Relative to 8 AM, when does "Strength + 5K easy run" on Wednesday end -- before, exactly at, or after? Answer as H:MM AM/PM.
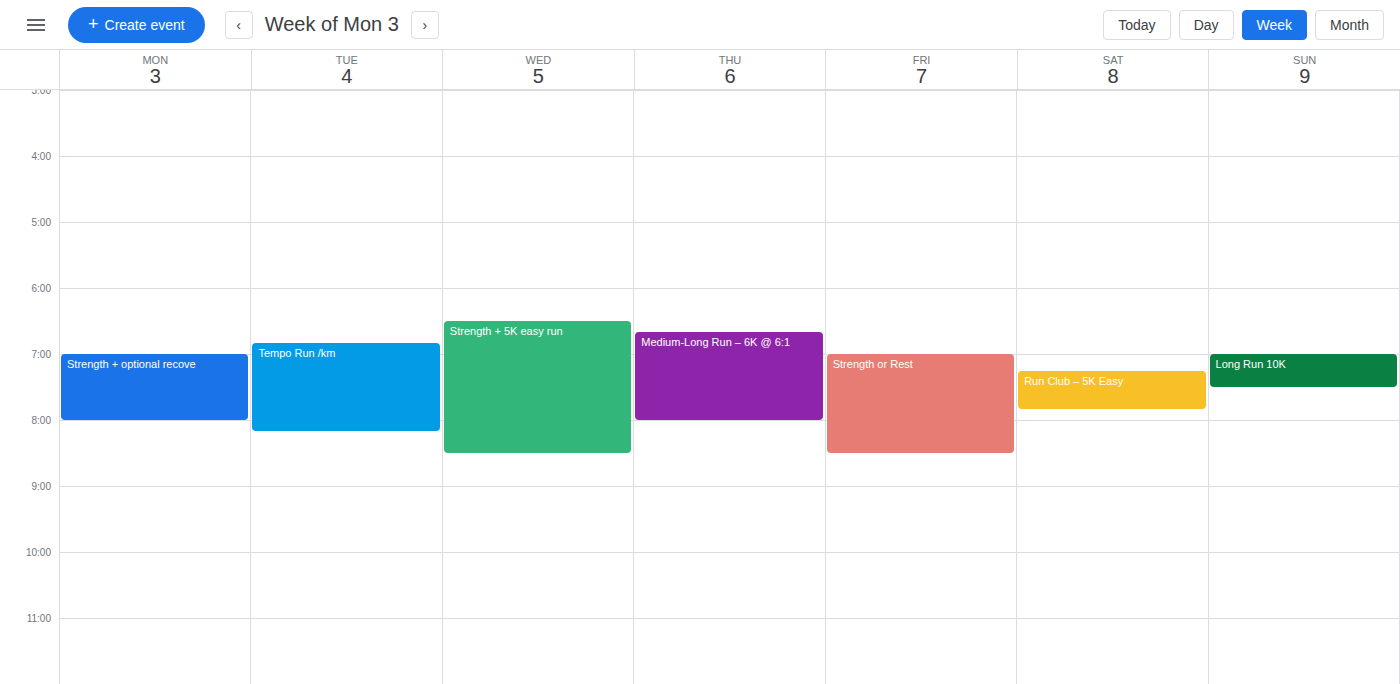
8:30 AM -- after 8 AM, 30 minutes below the 8 AM line.